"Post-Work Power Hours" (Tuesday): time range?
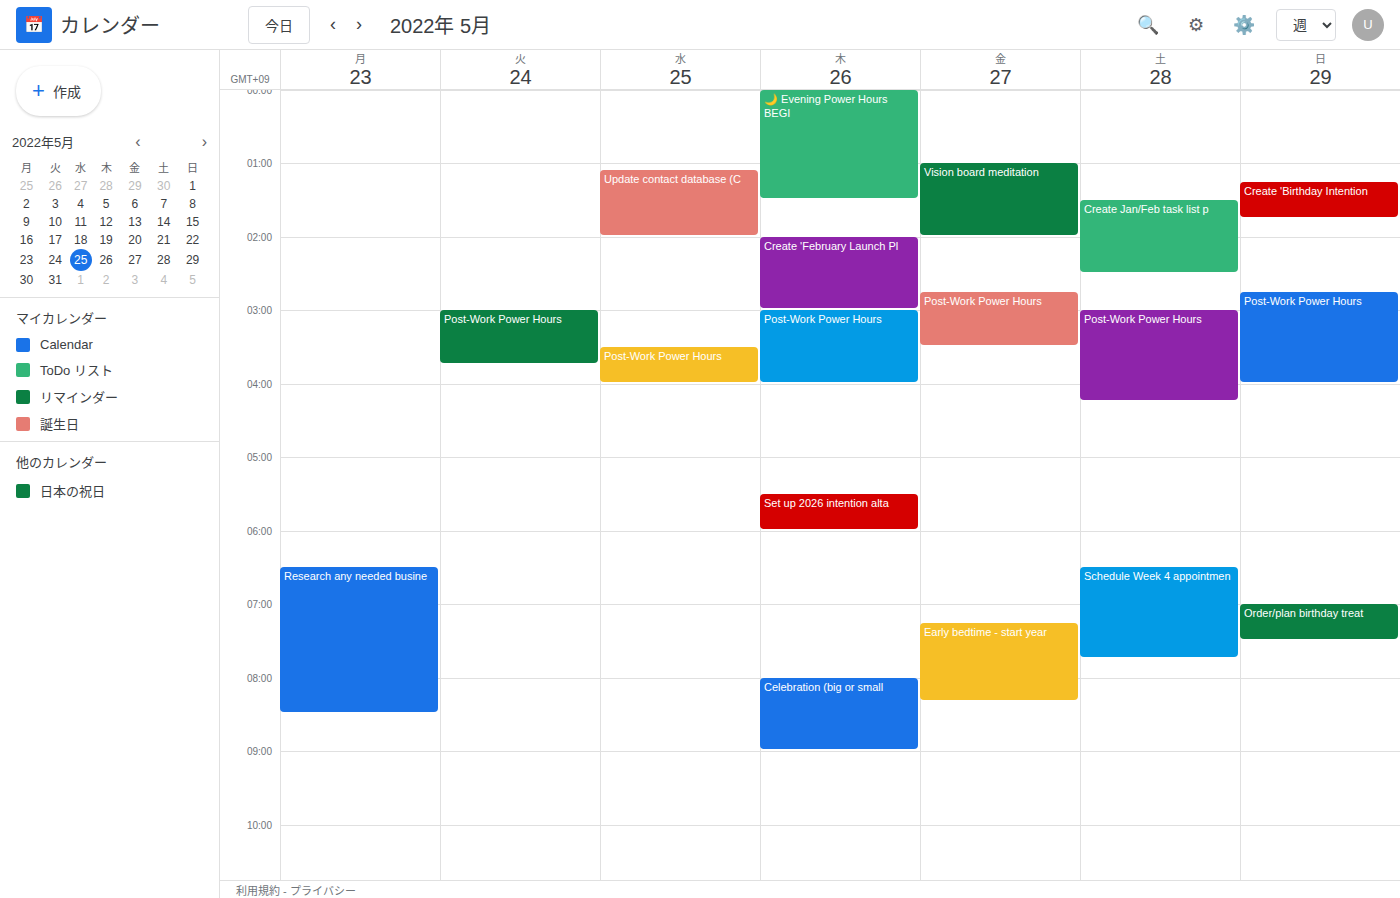
3:00 AM to 3:45 AM